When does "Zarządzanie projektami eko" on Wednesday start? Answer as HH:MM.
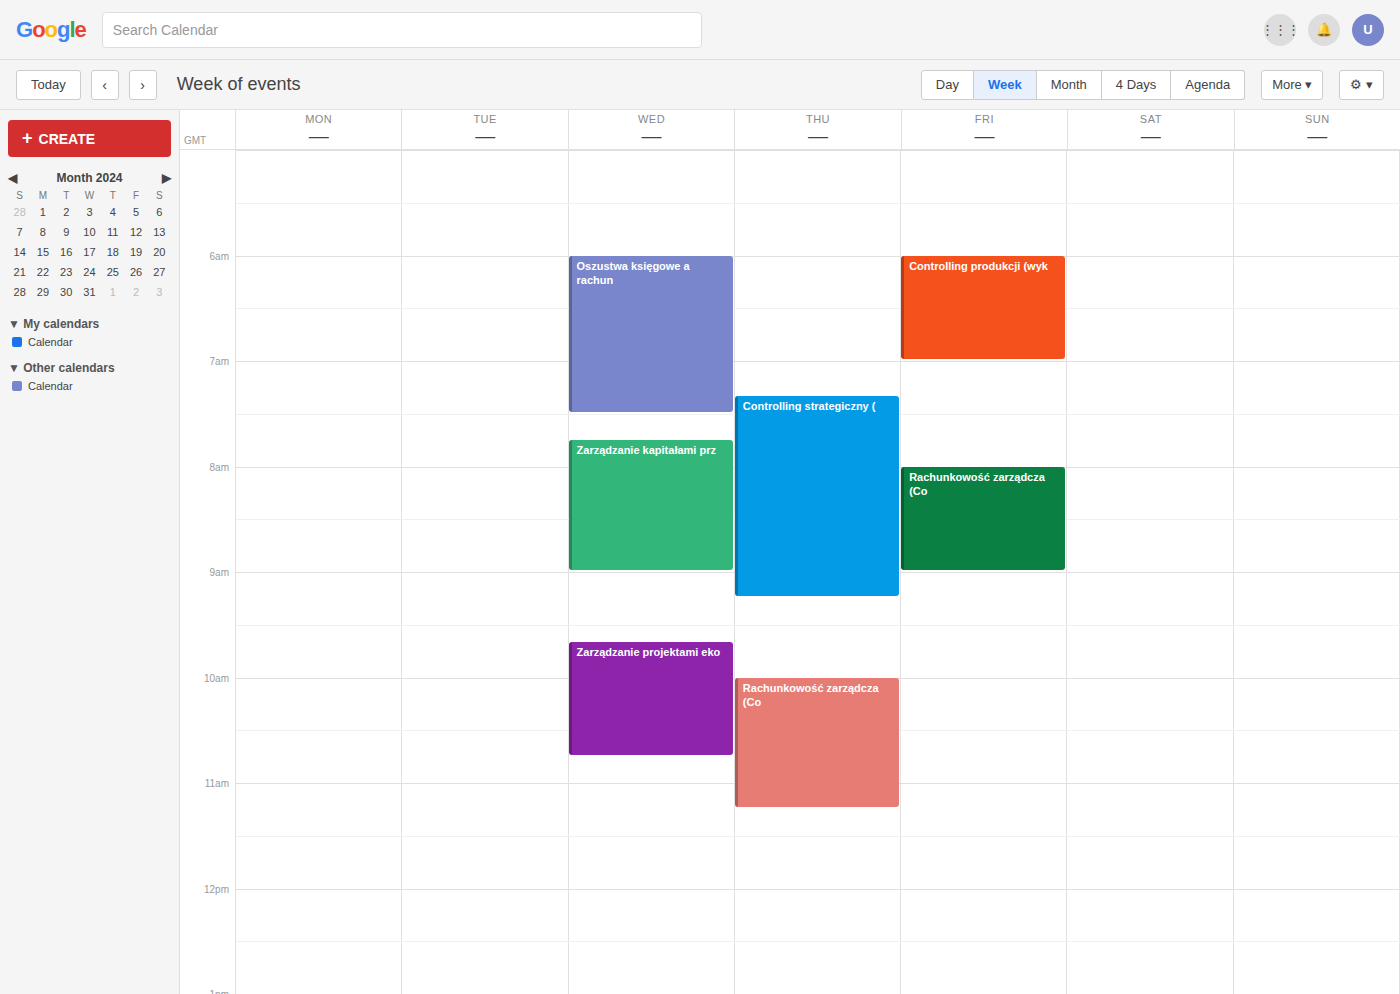
09:40